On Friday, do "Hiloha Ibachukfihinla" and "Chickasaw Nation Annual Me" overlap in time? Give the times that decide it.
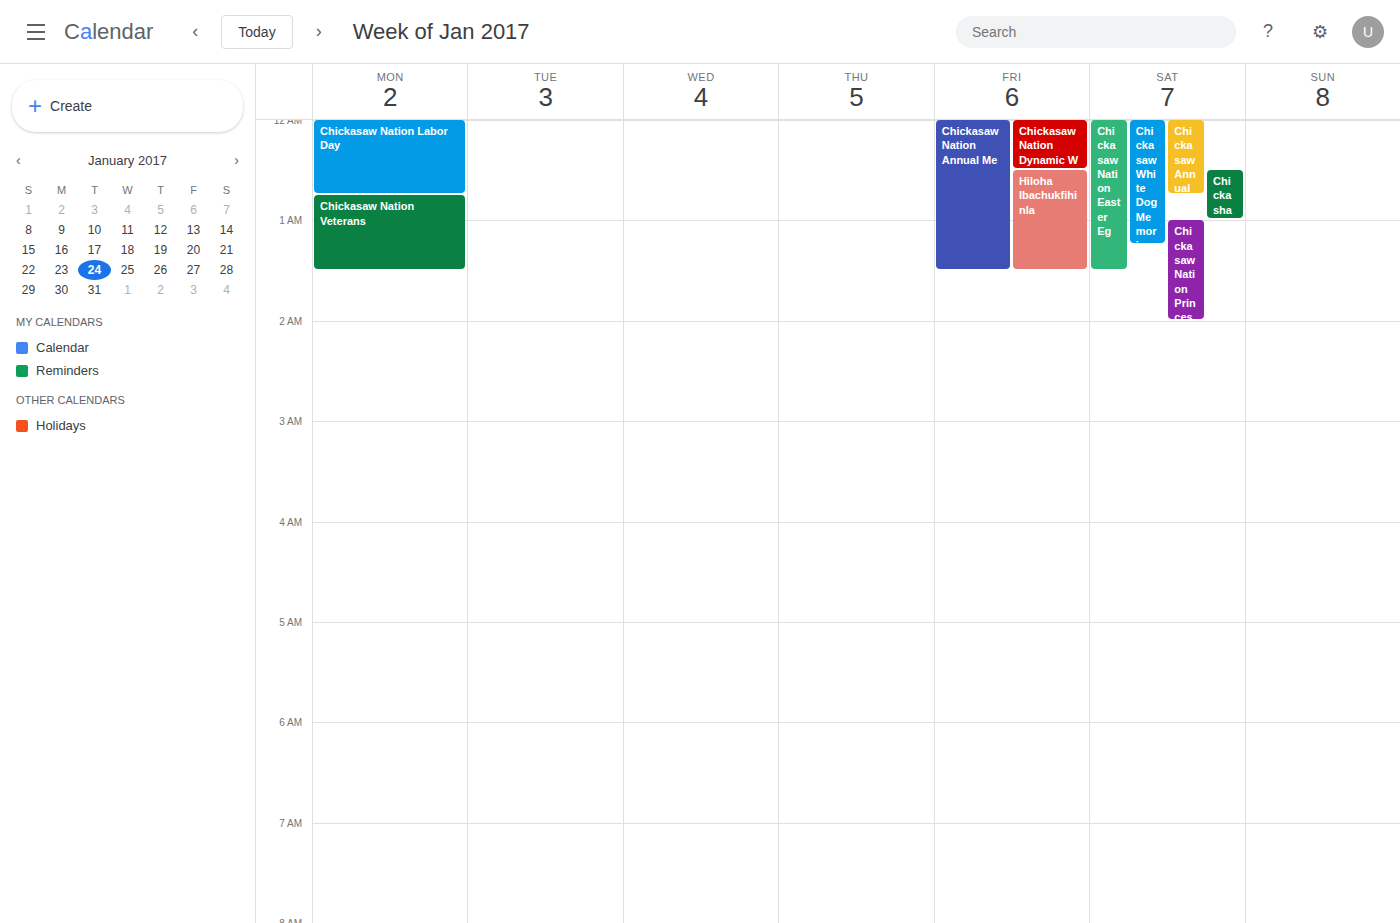
"Hiloha Ibachukfihinla" starts at 12:30 AM, before "Chickasaw Nation Annual Me" ends at 1:30 AM -- they overlap.